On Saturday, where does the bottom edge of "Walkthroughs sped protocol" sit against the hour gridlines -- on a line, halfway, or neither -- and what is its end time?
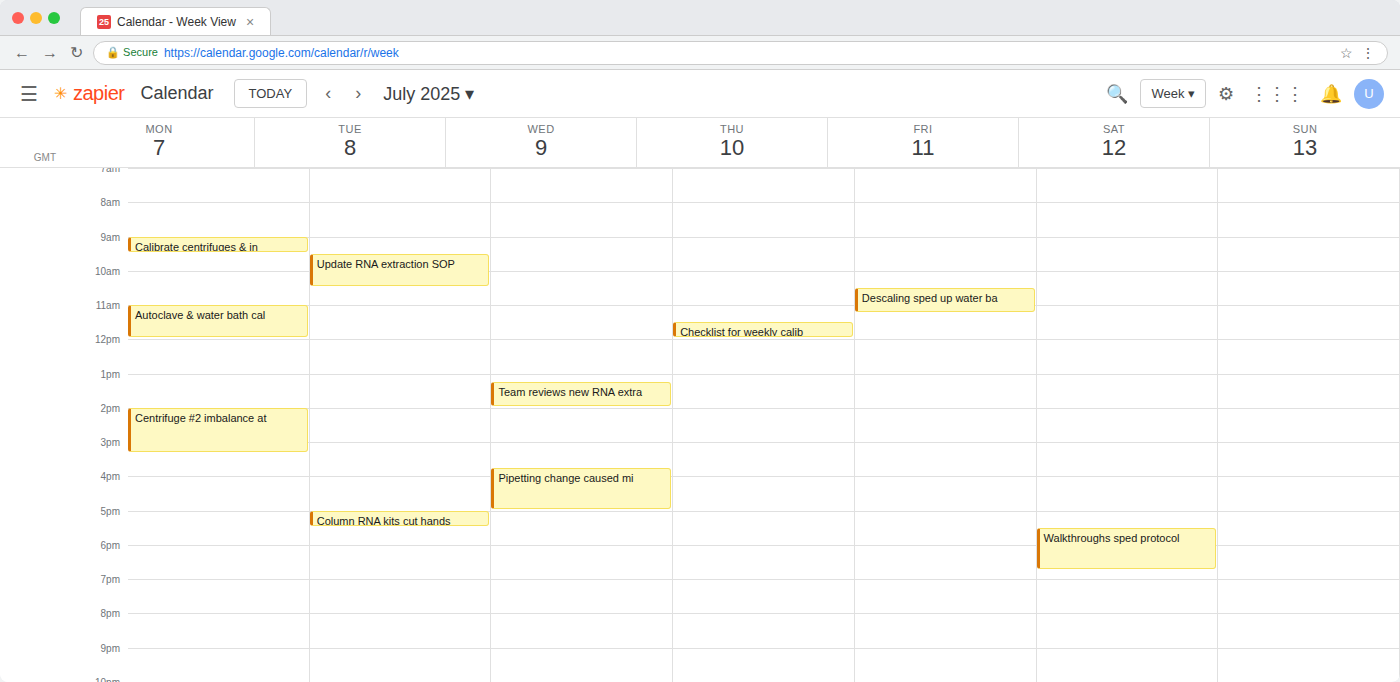
6:45 PM -- neither: three quarters of the way from the 6 PM line to the 7 PM line.